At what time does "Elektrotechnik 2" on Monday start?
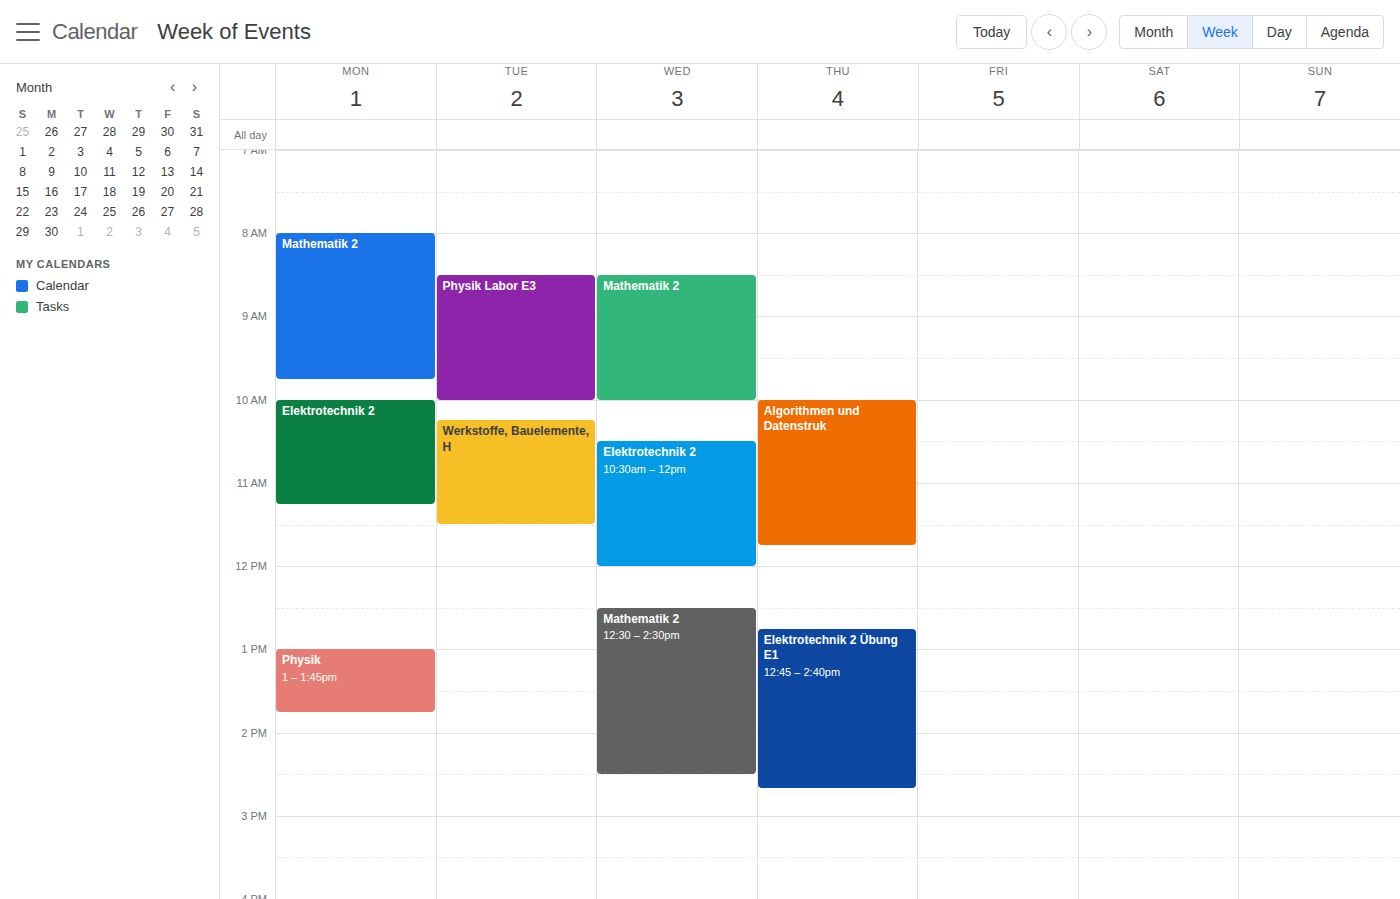
10:00 AM